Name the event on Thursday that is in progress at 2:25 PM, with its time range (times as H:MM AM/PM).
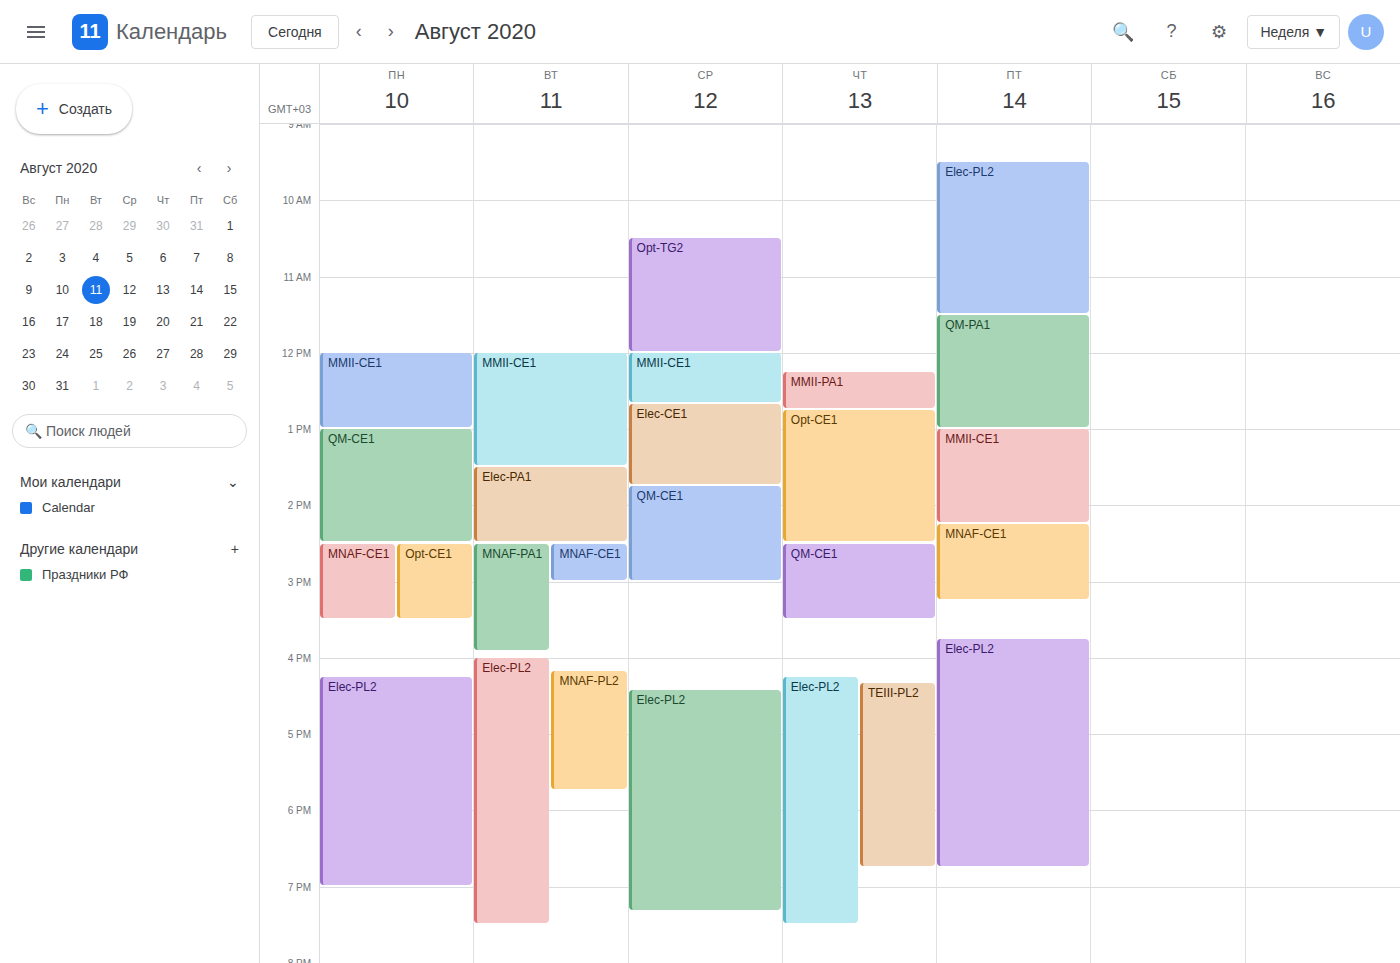
"Opt-CE1", 12:45 PM to 2:30 PM